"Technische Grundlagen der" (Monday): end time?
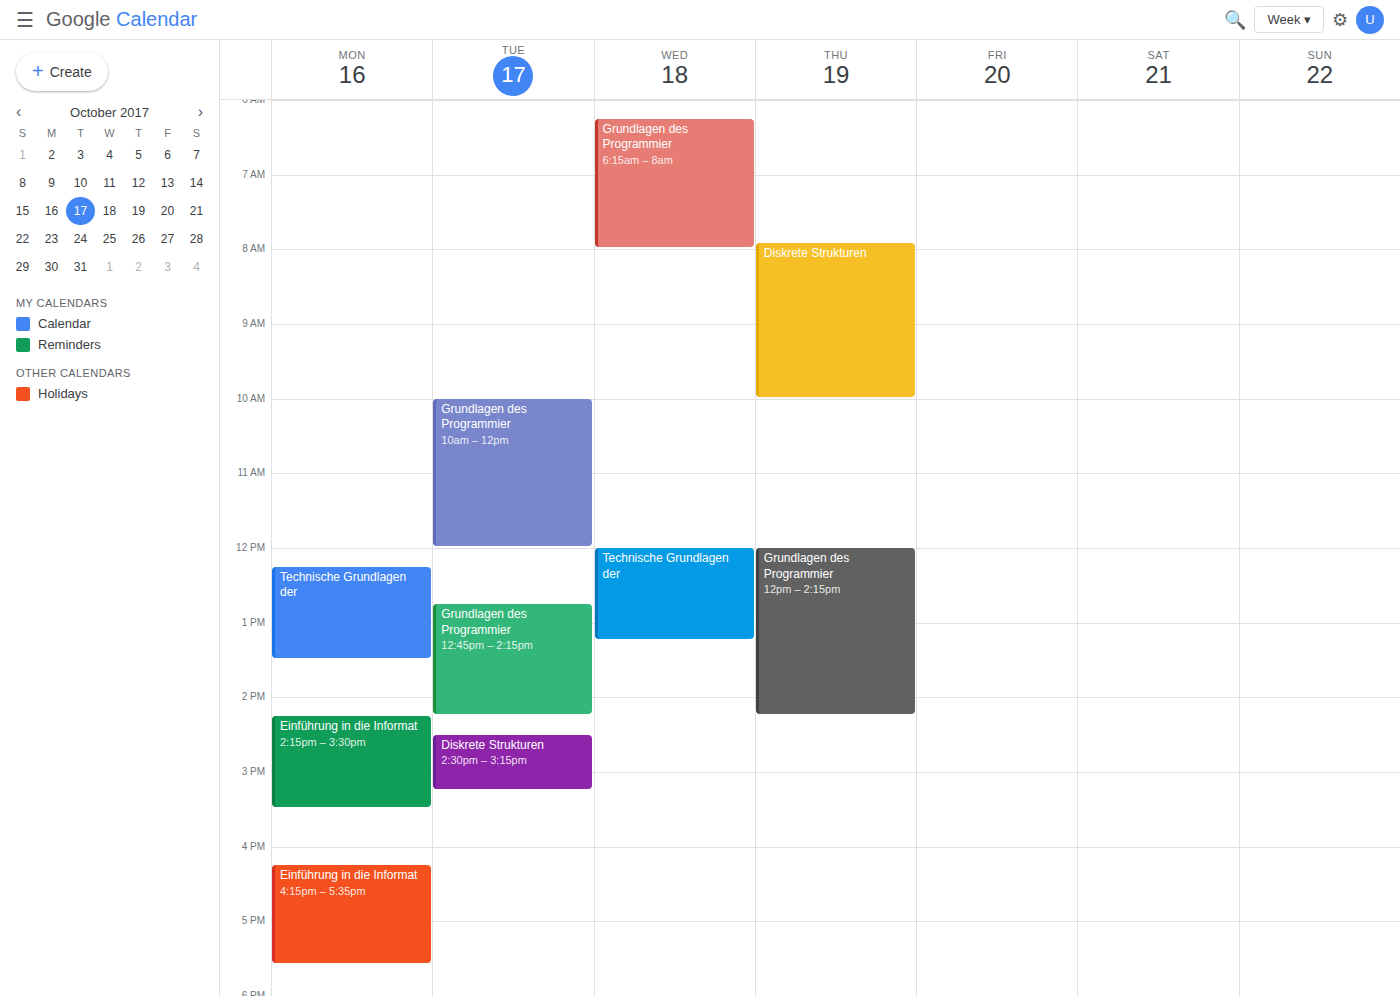
1:30 PM